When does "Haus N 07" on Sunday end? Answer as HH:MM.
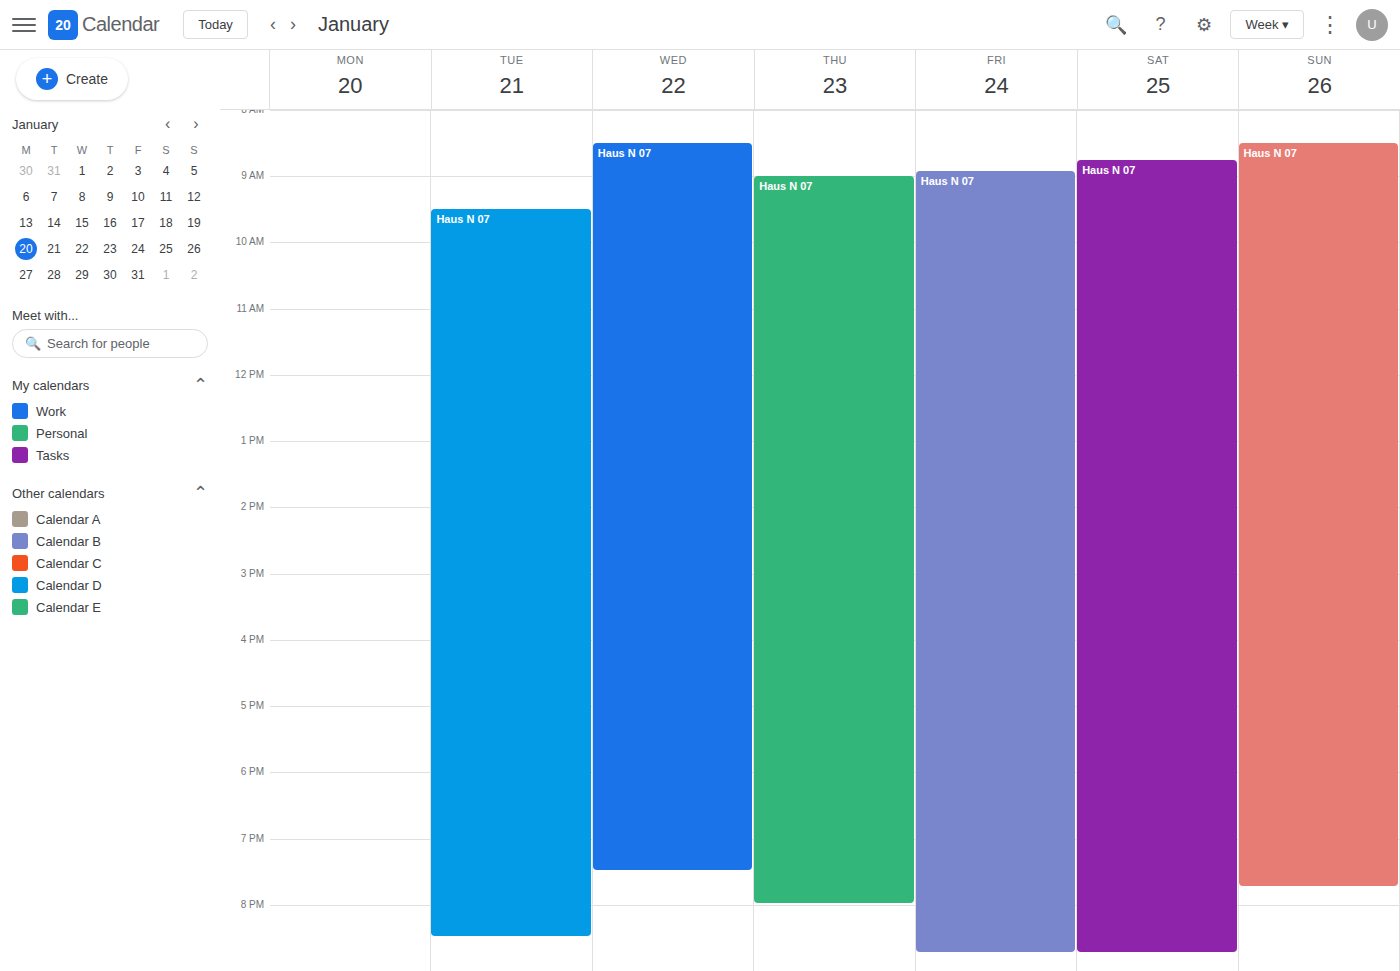
19:45